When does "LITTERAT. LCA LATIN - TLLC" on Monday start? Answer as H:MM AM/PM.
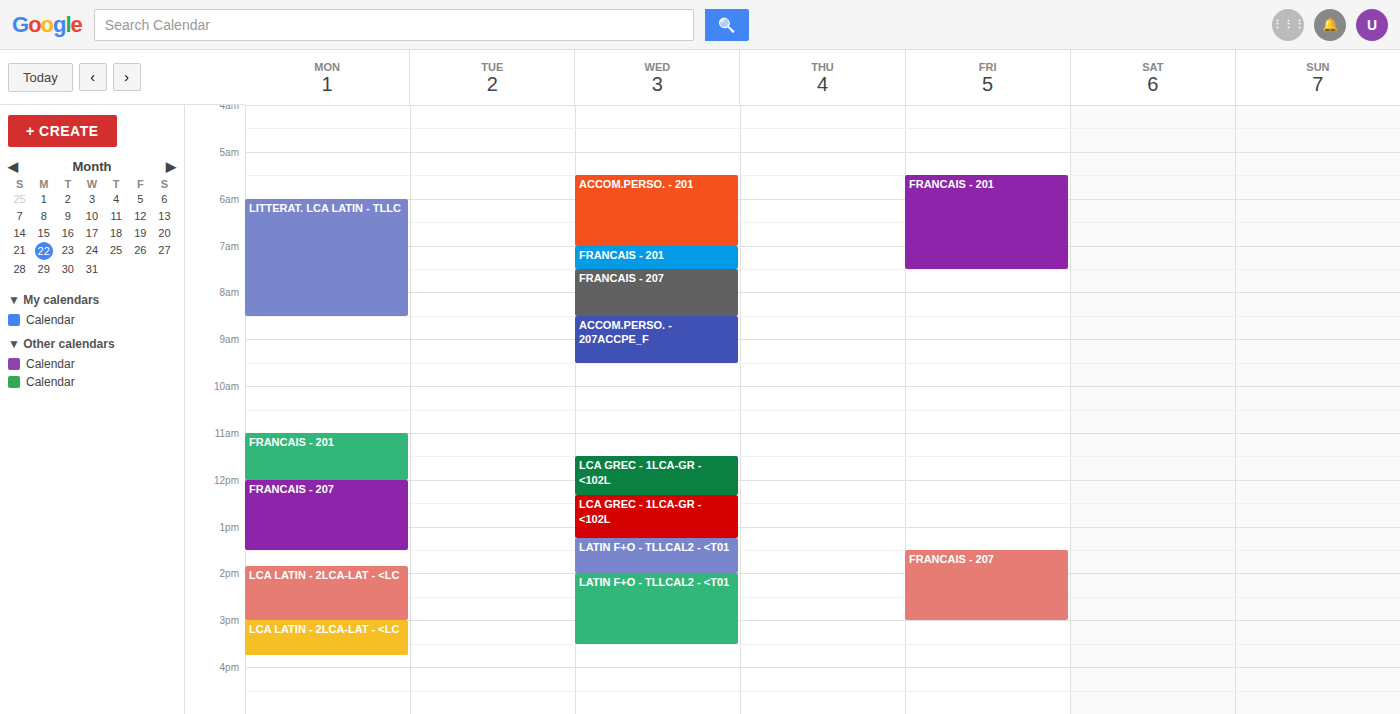
6:00 AM